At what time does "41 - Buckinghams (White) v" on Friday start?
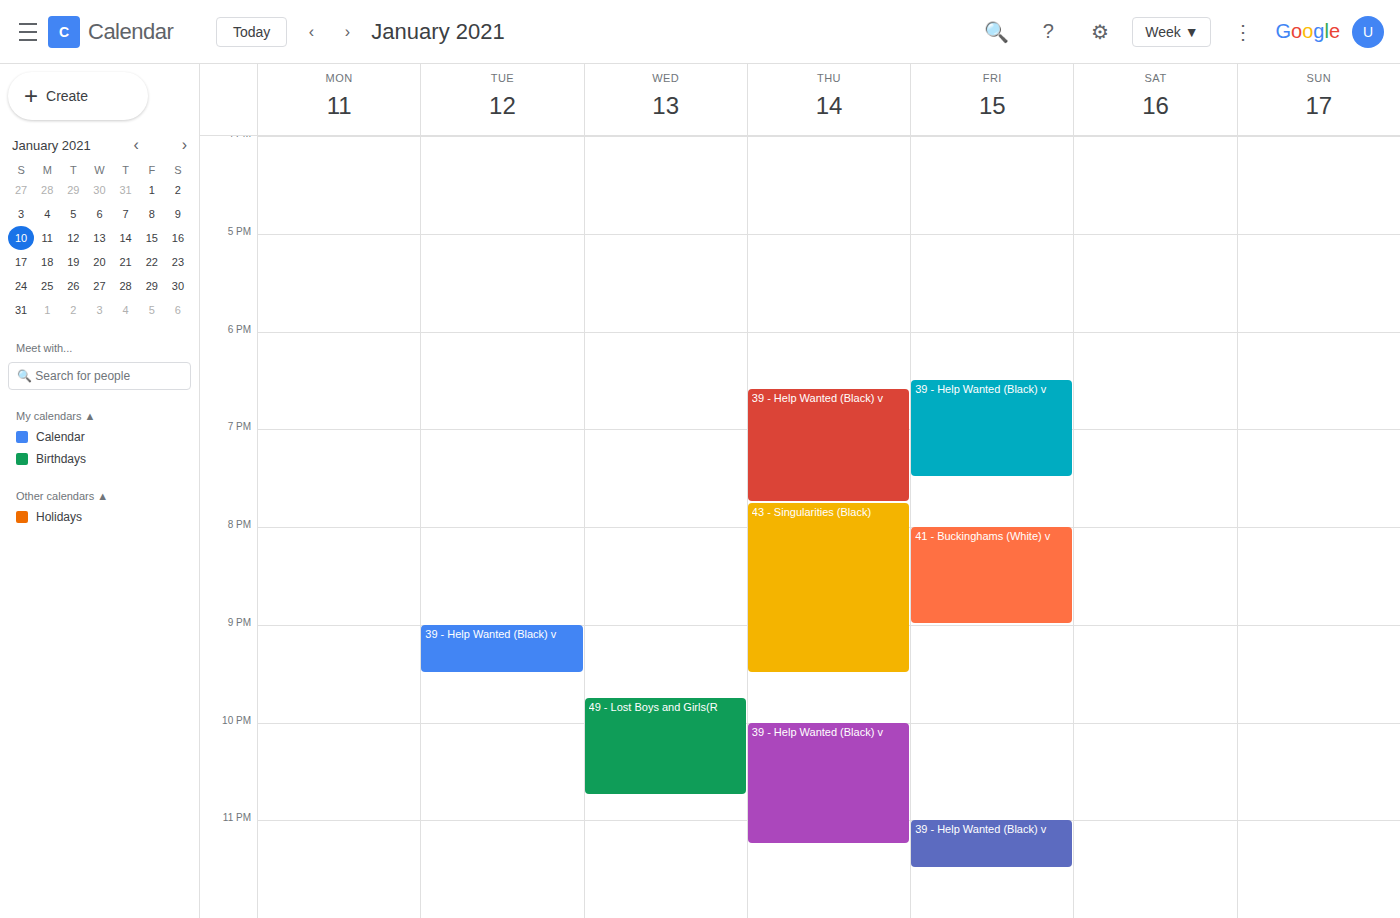
8:00 PM